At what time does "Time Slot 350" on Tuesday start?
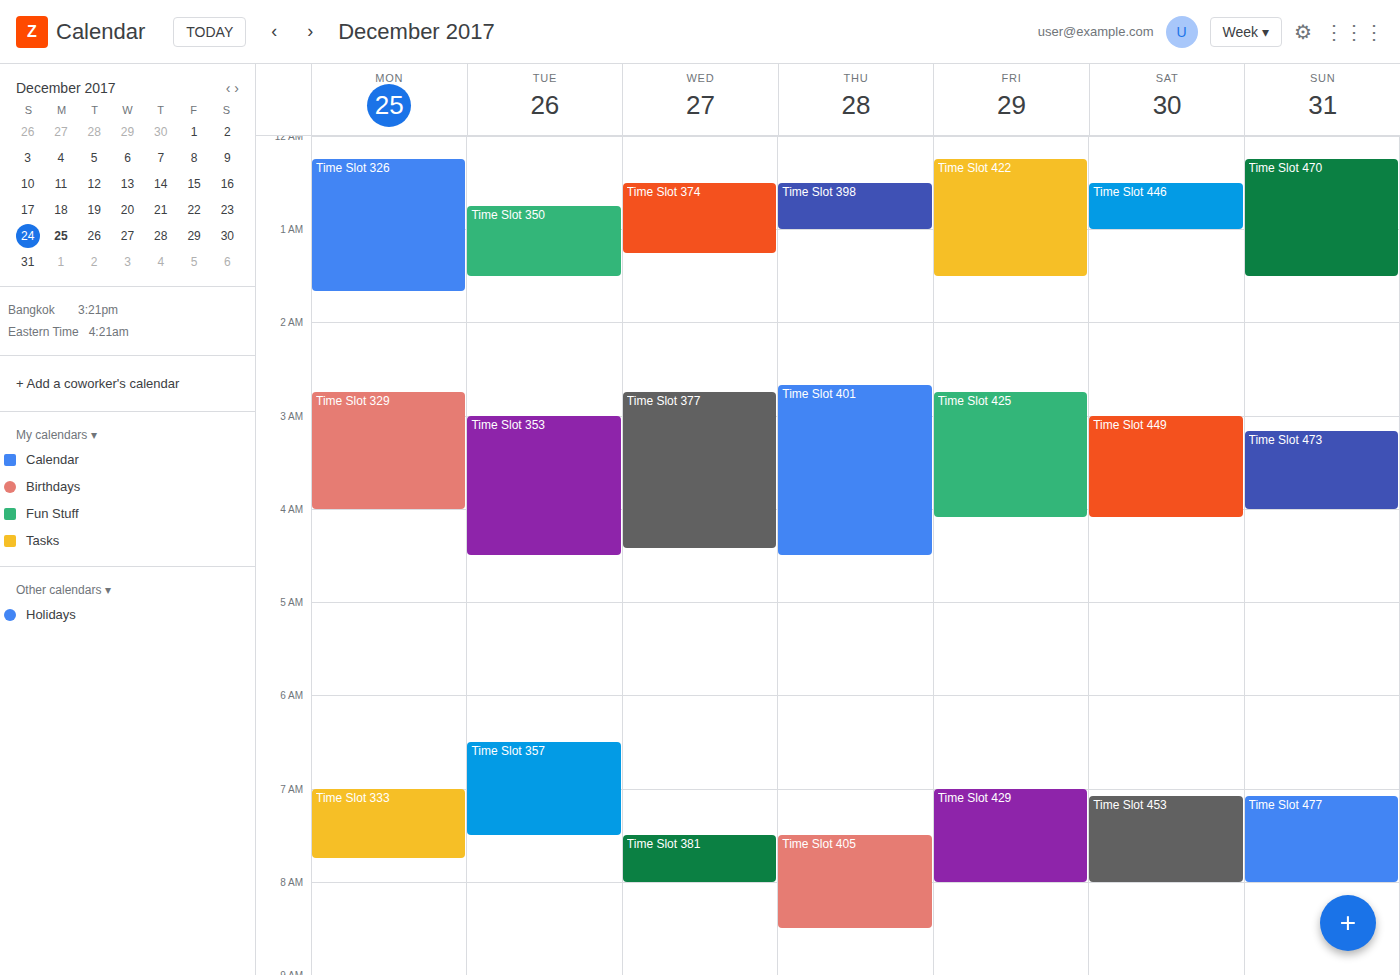
12:45 AM